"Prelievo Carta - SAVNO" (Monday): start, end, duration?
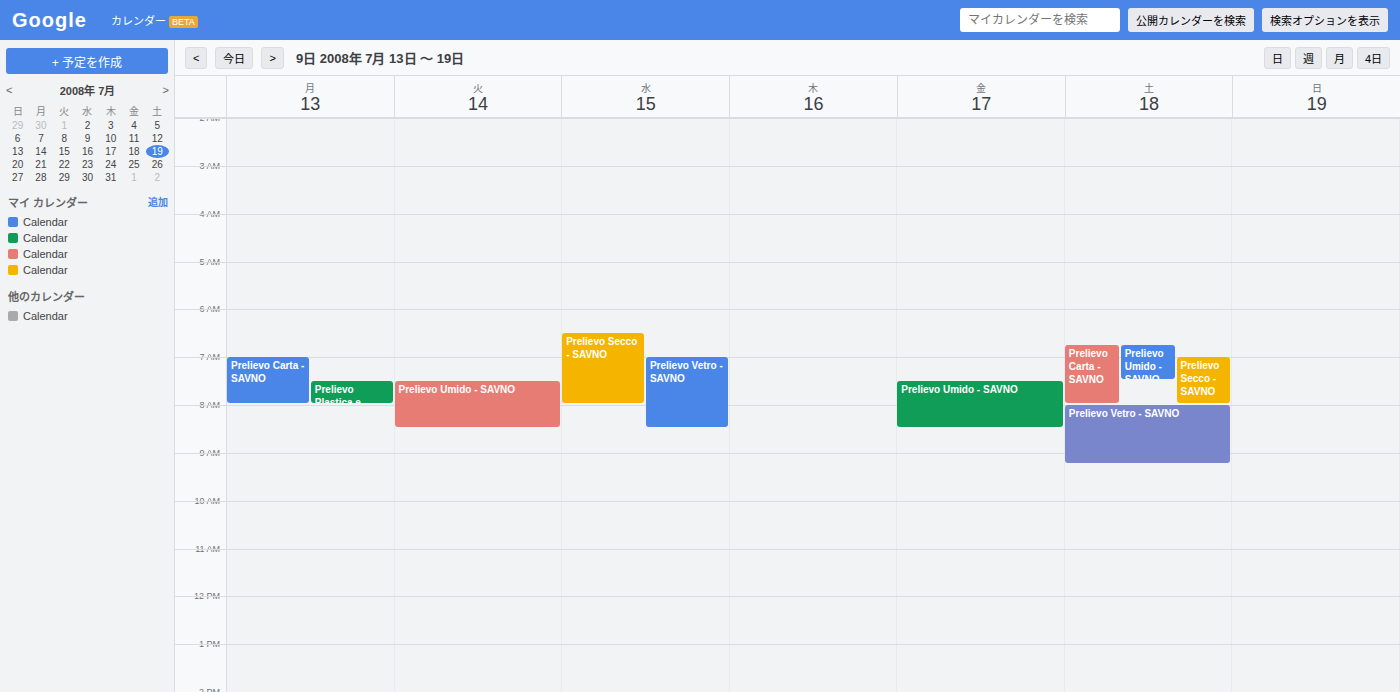
7:00 AM to 8:00 AM, 1 hour